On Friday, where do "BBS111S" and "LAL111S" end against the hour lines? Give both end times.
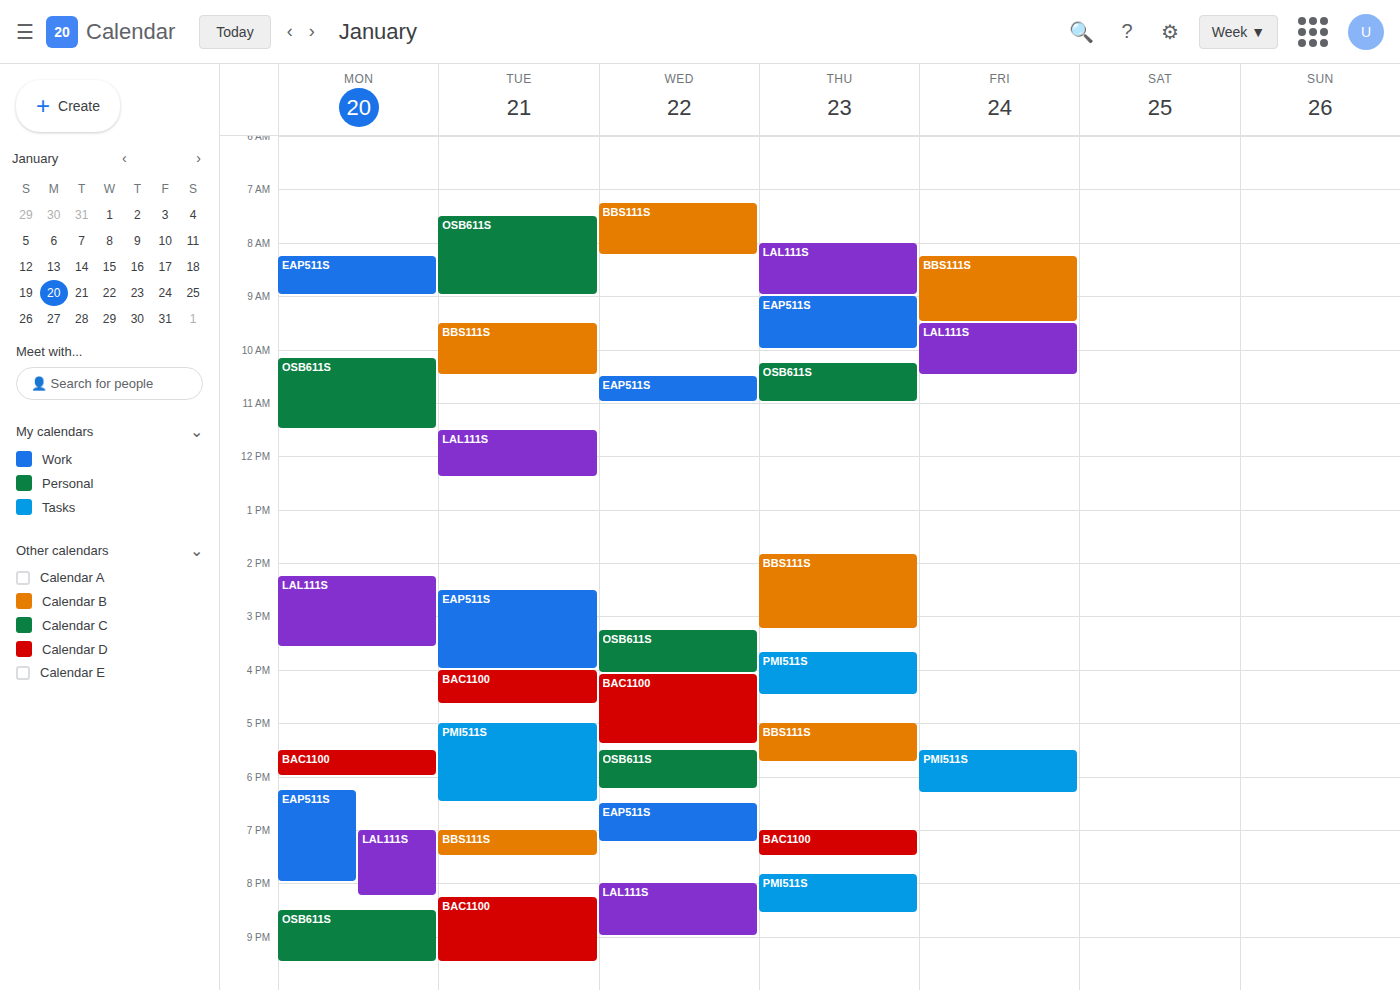
"BBS111S": 9:30 AM, halfway between the 9 AM and 10 AM lines. "LAL111S": 10:30 AM, halfway between the 10 AM and 11 AM lines.